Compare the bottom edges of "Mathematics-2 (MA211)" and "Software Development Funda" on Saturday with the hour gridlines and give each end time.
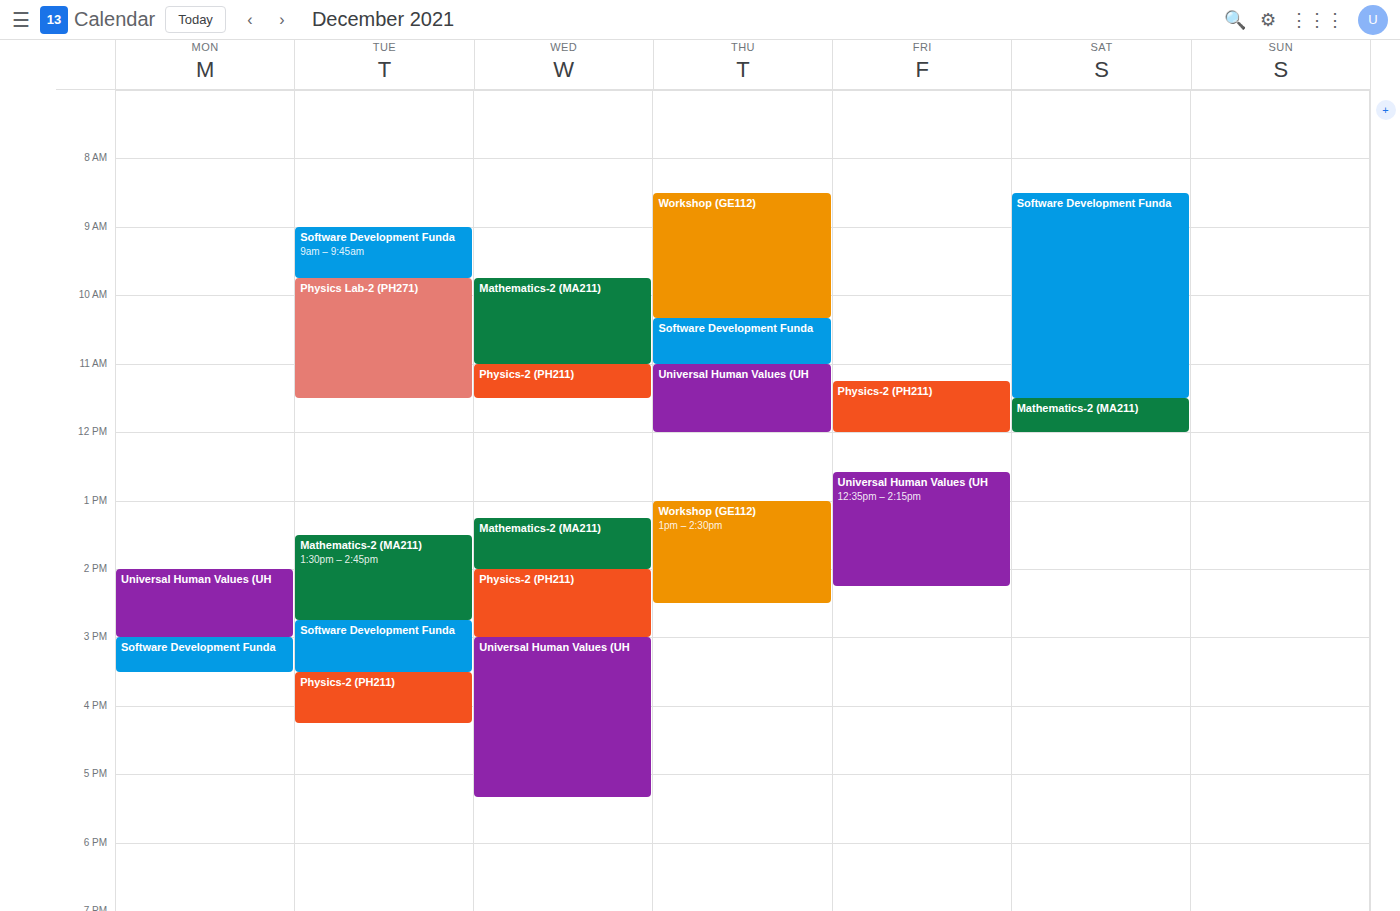
"Mathematics-2 (MA211)": 12:00 PM, exactly on the 12 PM line. "Software Development Funda": 11:30 AM, halfway between the 11 AM and 12 PM lines.